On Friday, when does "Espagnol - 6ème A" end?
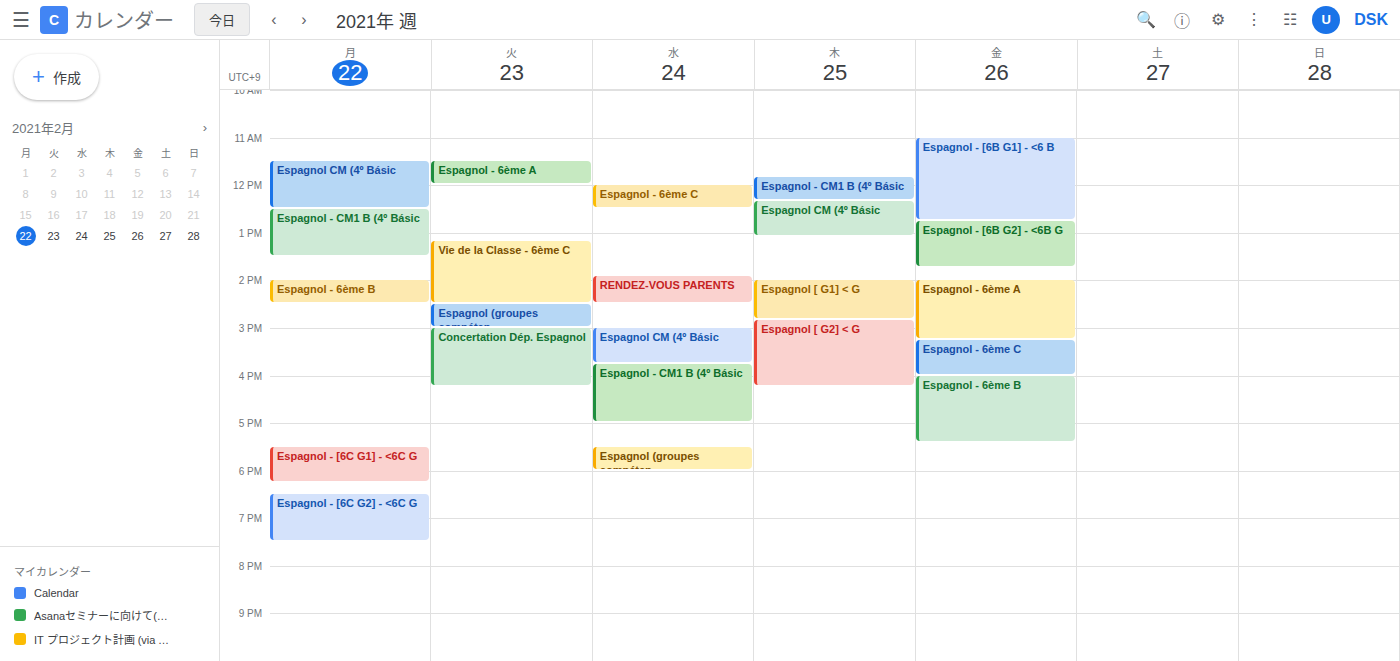
3:15 PM